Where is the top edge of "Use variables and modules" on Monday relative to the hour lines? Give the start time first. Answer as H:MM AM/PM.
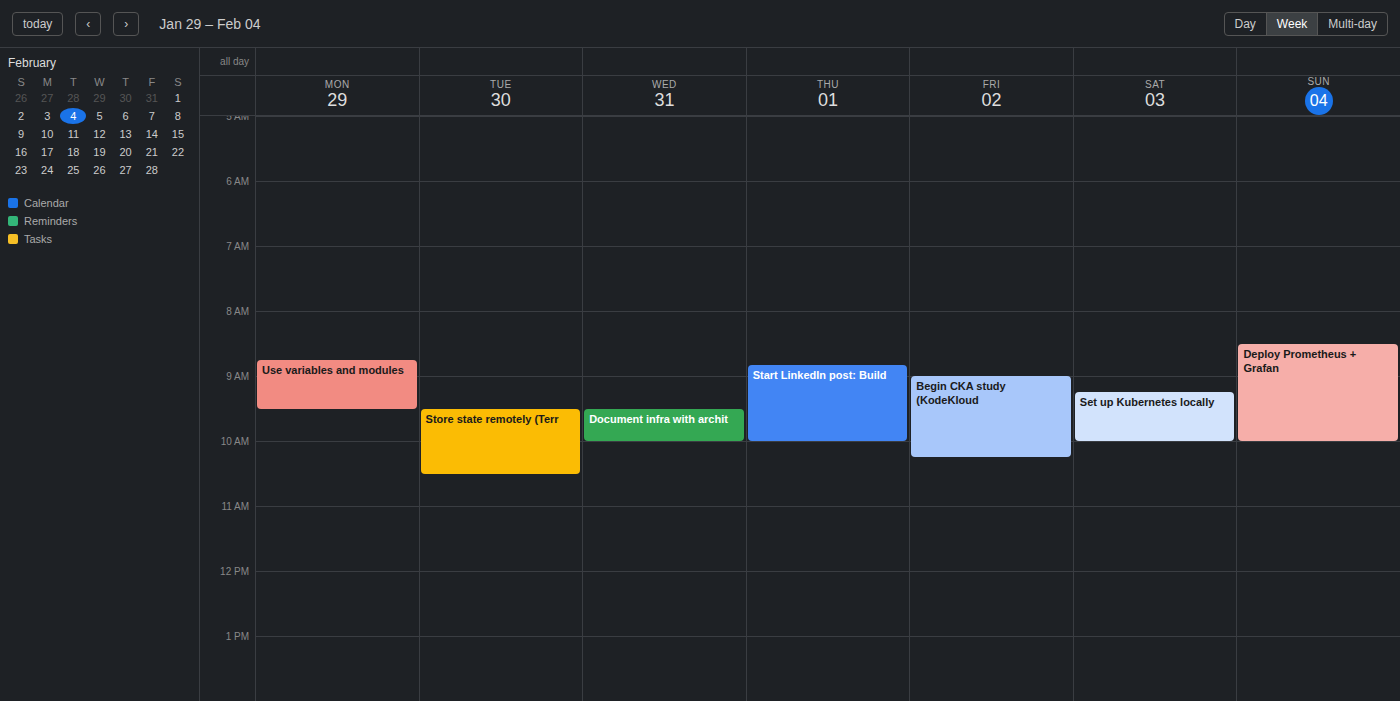
8:45 AM -- neither: three quarters of the way from the 8 AM line to the 9 AM line.